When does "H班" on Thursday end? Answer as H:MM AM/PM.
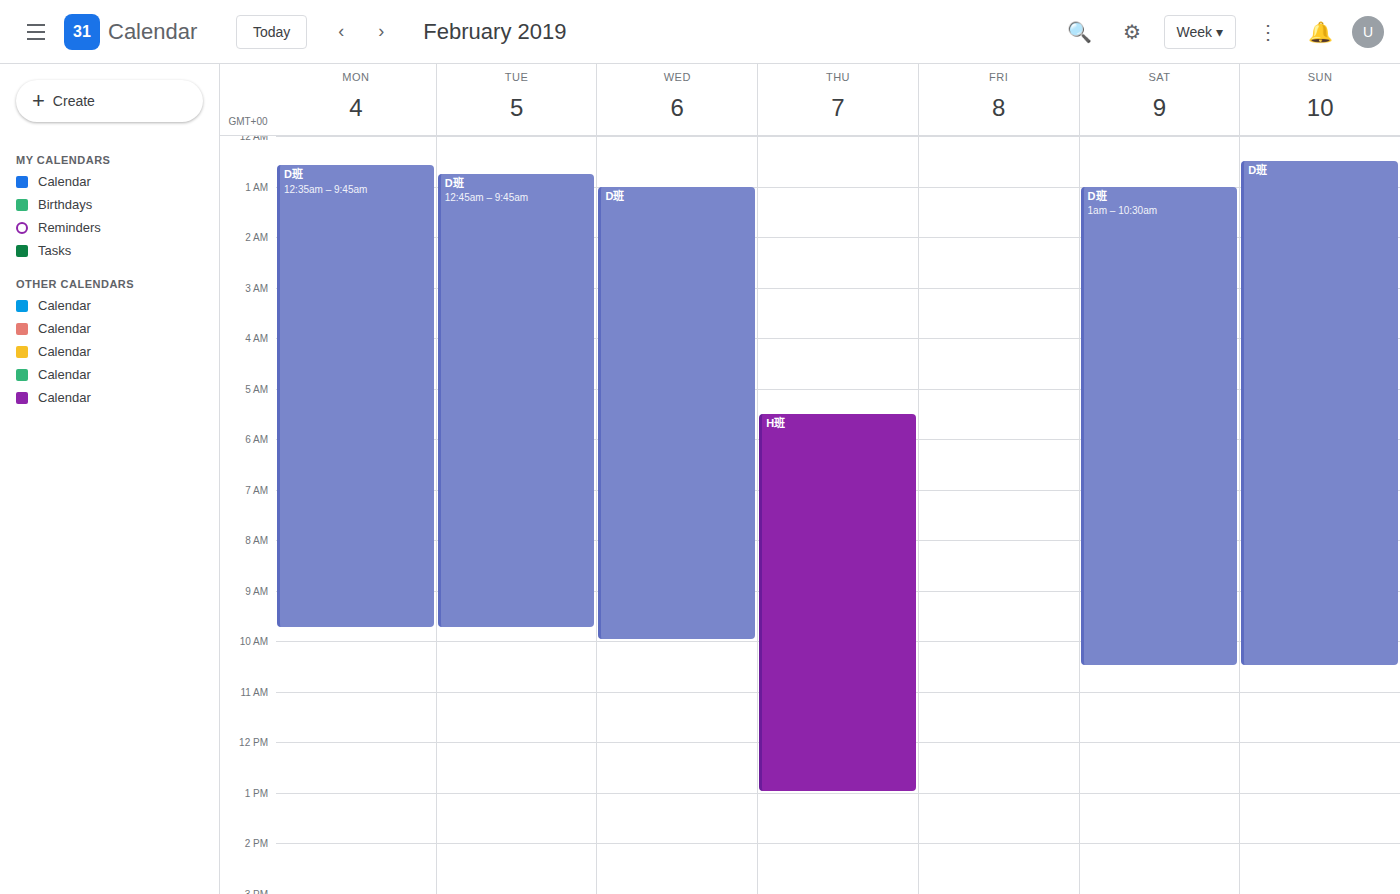
1:00 PM